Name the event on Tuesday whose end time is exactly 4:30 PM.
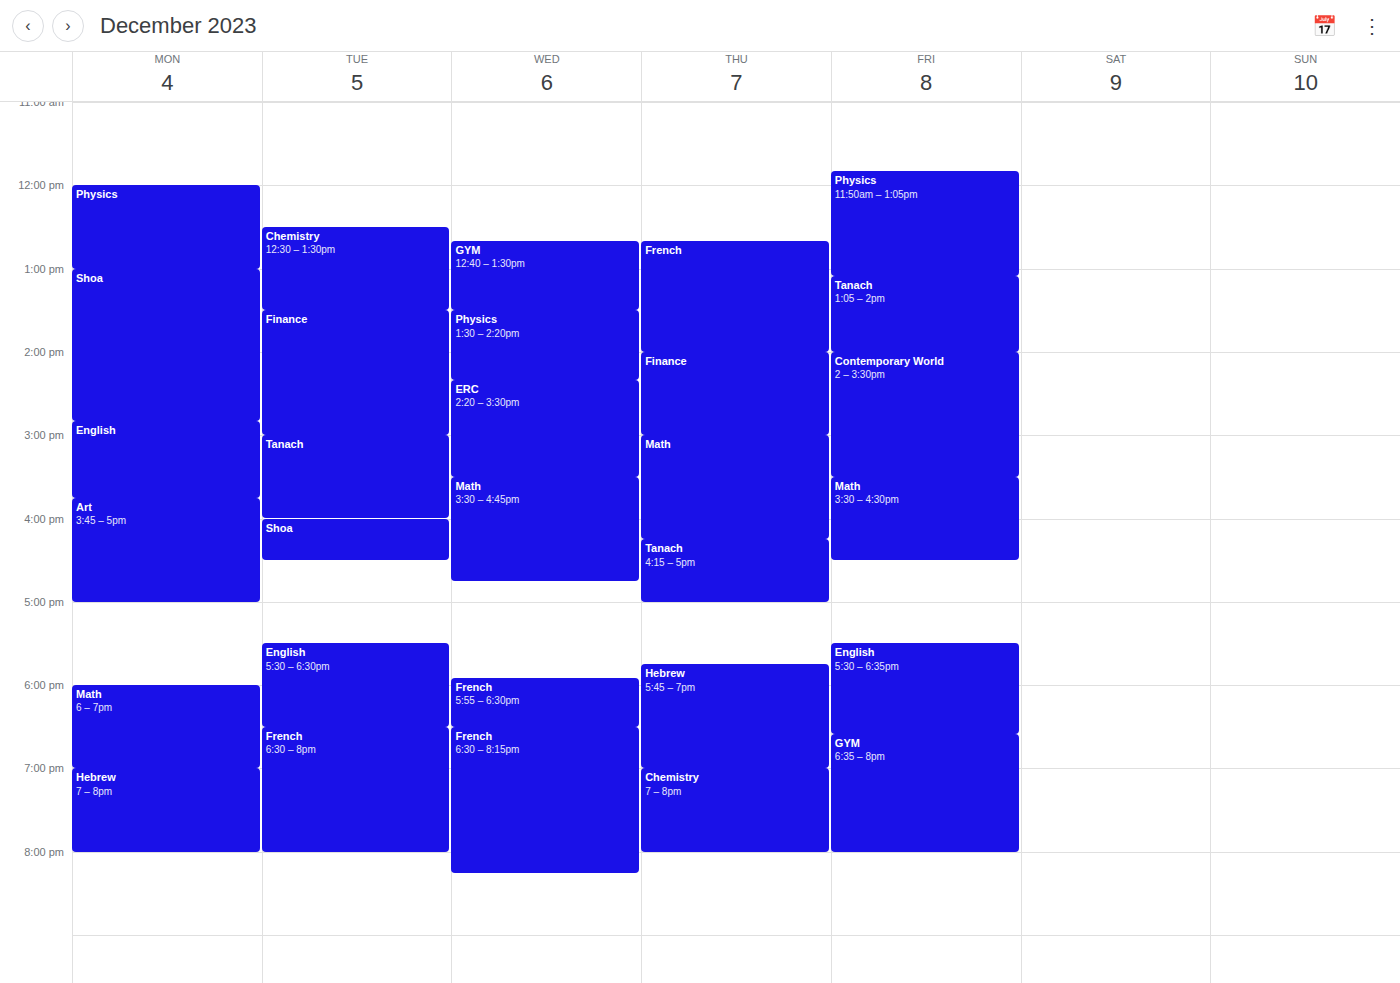
"Shoa"